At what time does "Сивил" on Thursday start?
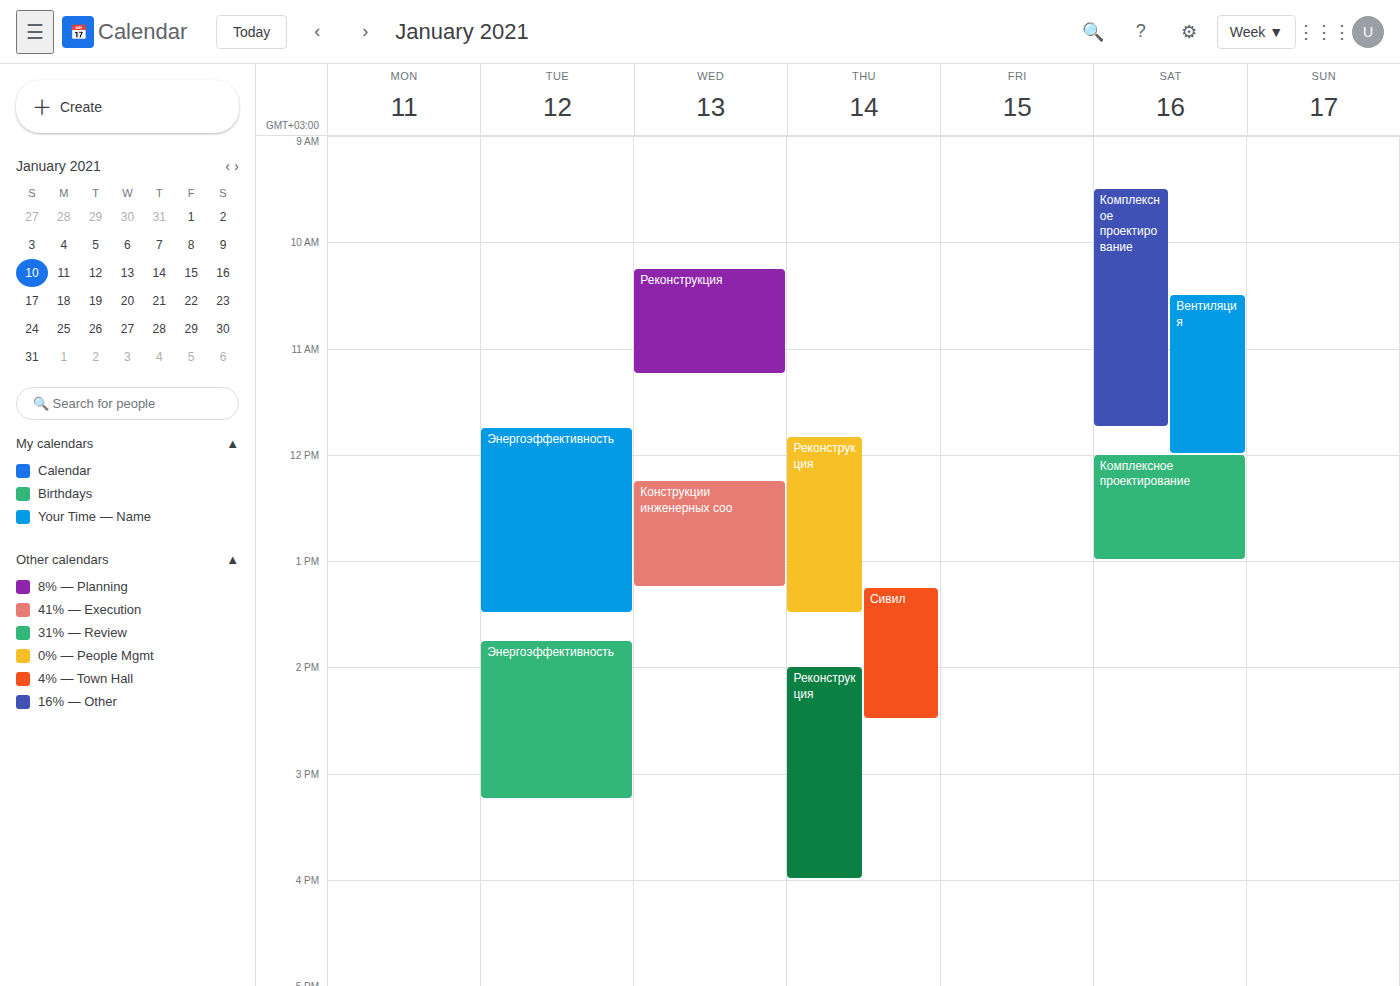
1:15 PM